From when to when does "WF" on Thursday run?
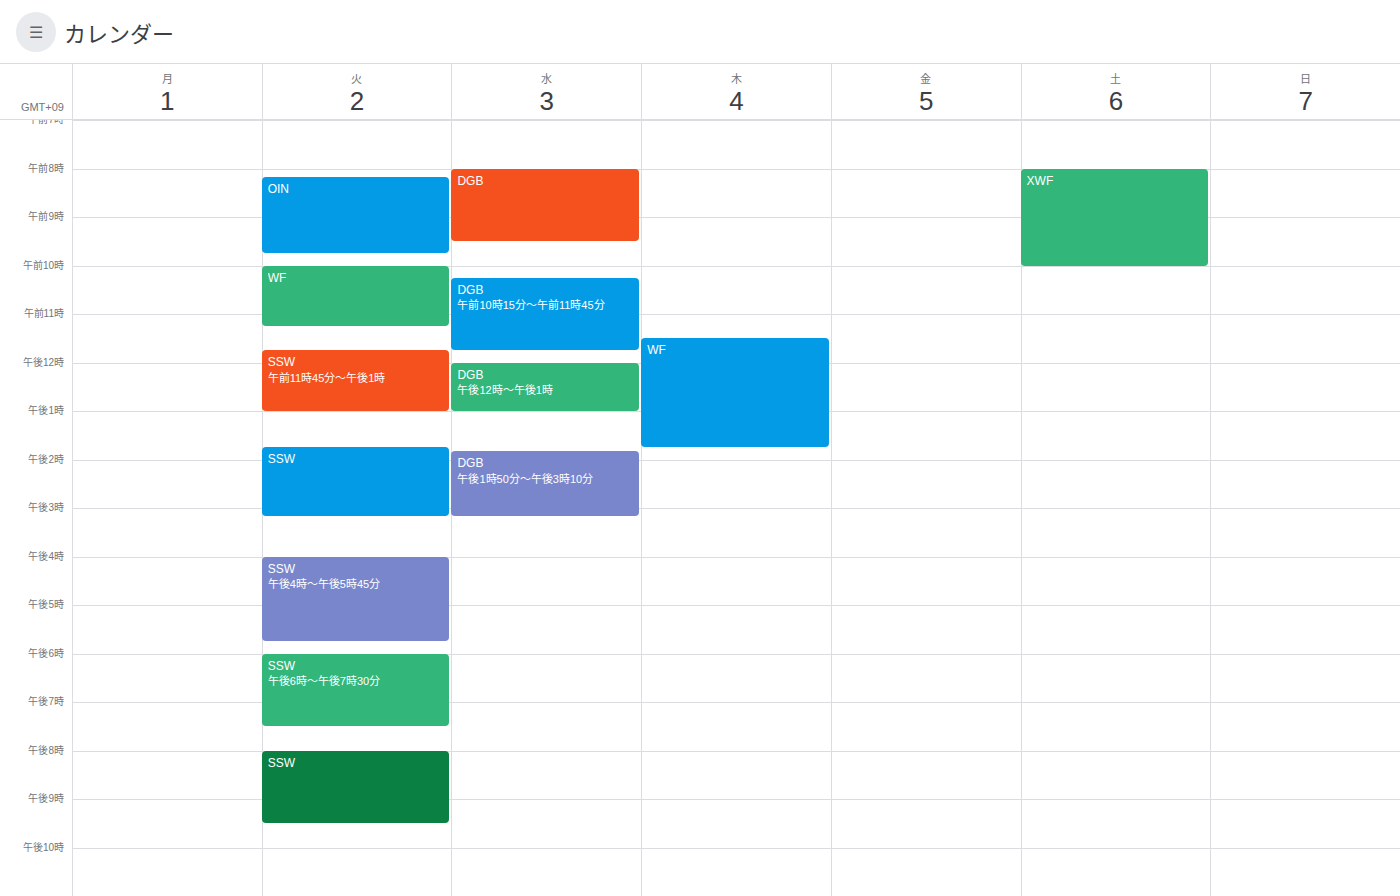
11:30 AM to 1:45 PM